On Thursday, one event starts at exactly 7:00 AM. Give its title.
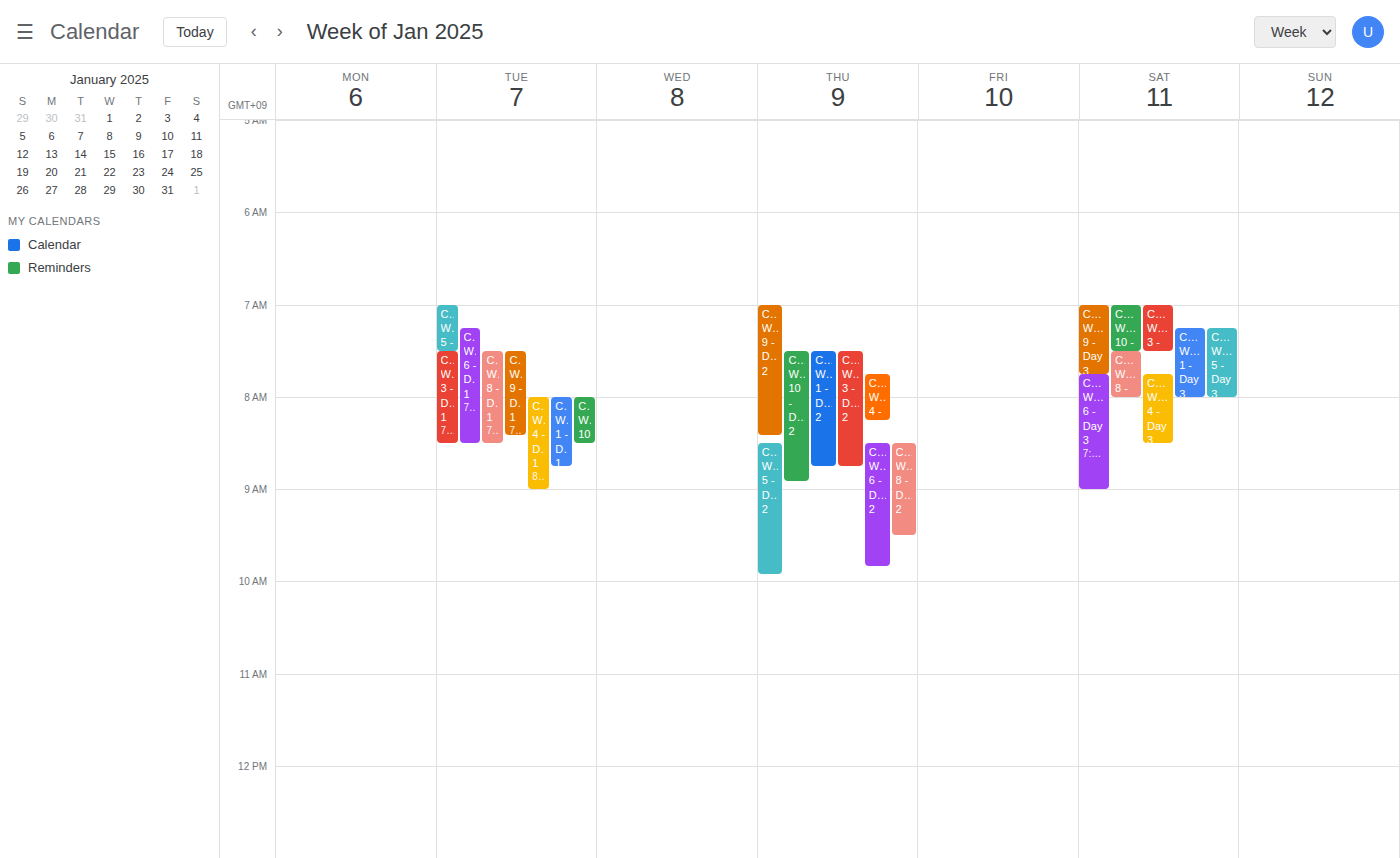
"C25K Week 9 - Day 2"